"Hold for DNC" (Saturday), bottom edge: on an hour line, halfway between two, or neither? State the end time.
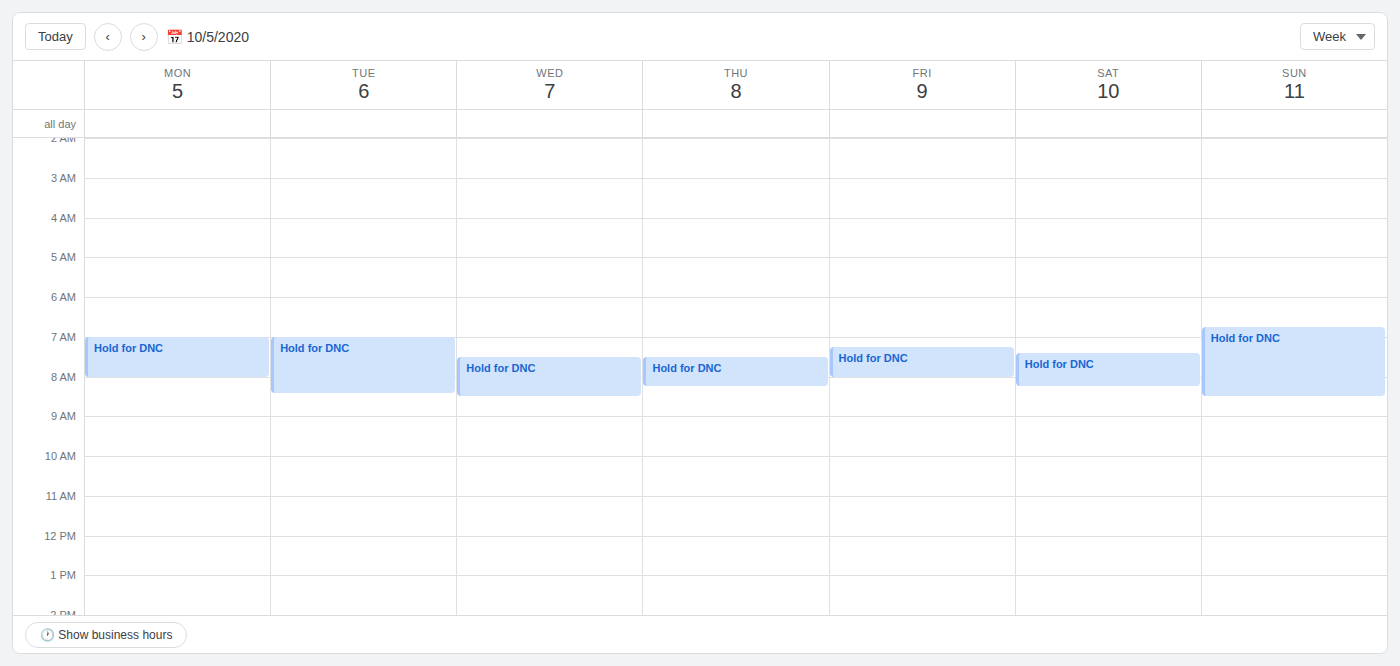
8:15 AM -- neither: a quarter of the way from the 8 AM line to the 9 AM line.